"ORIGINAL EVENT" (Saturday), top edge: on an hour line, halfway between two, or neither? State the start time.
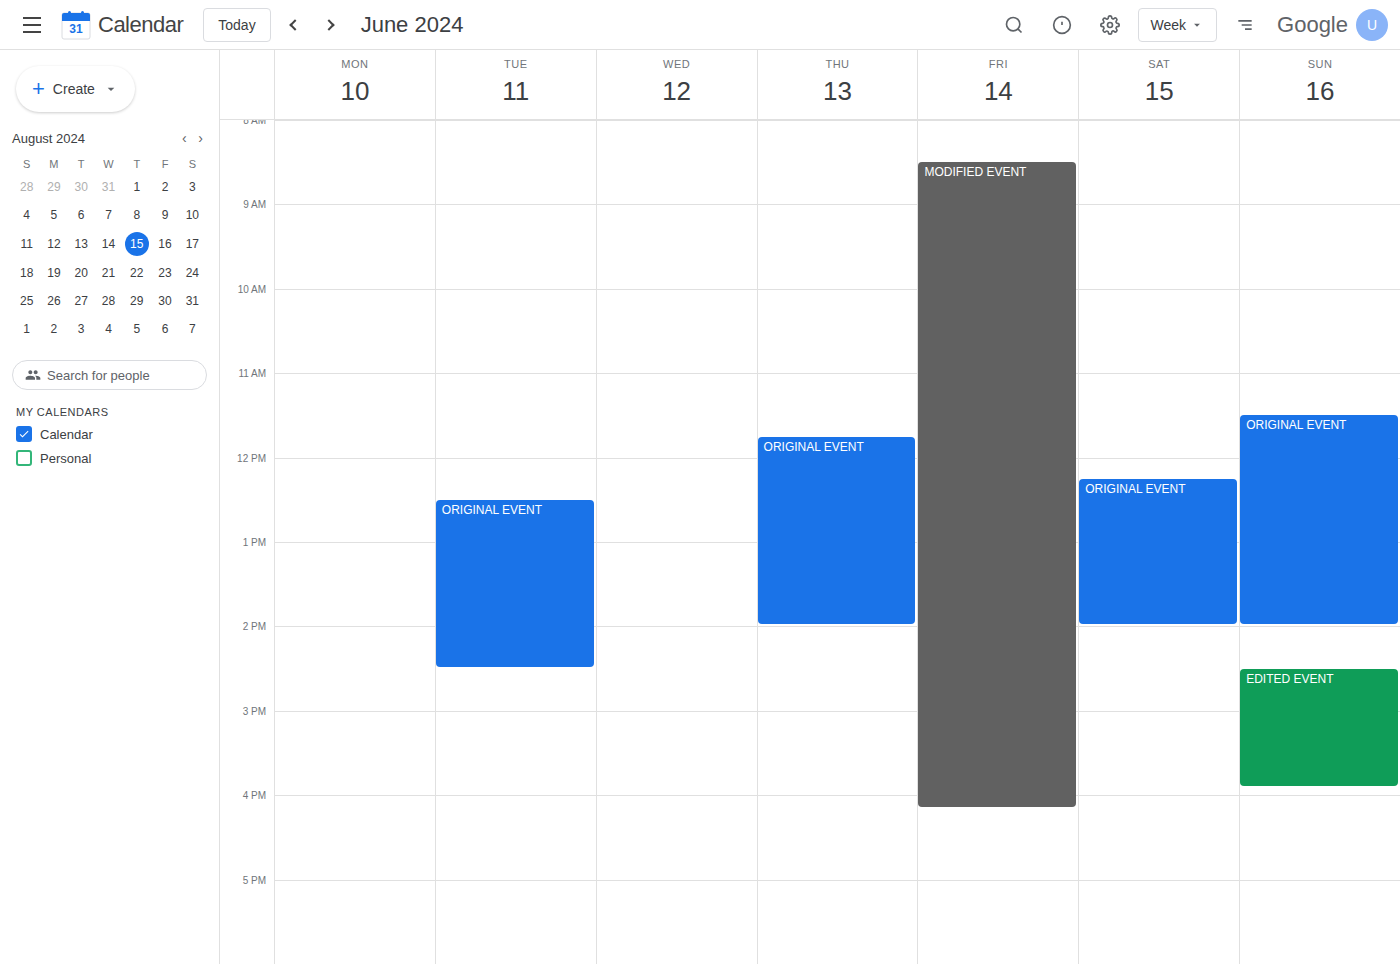
12:15 PM -- neither: a quarter of the way from the 12 PM line to the 1 PM line.